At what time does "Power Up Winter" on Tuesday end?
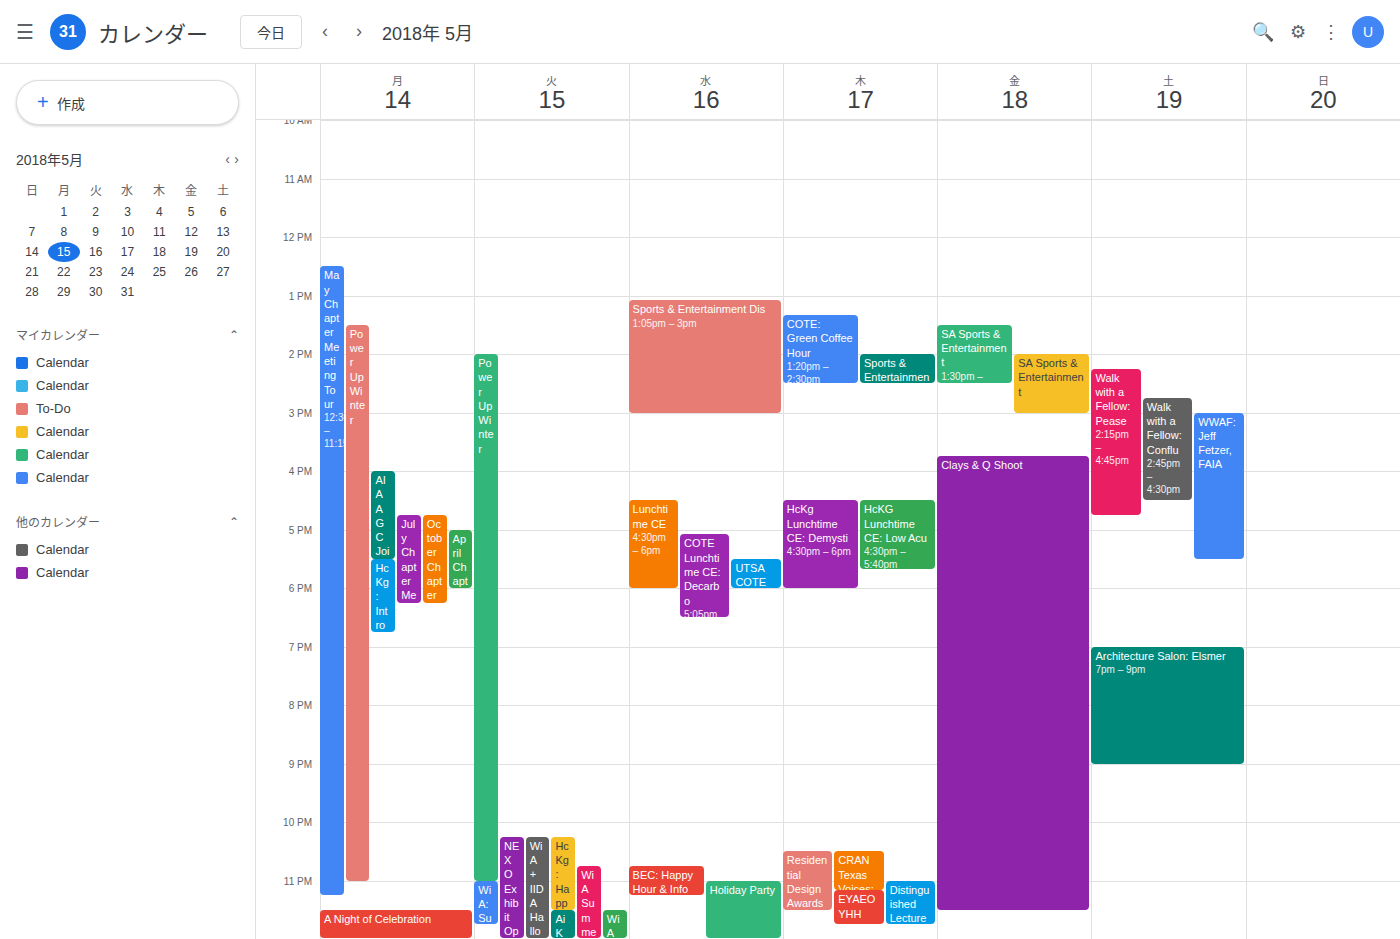
11:00 PM